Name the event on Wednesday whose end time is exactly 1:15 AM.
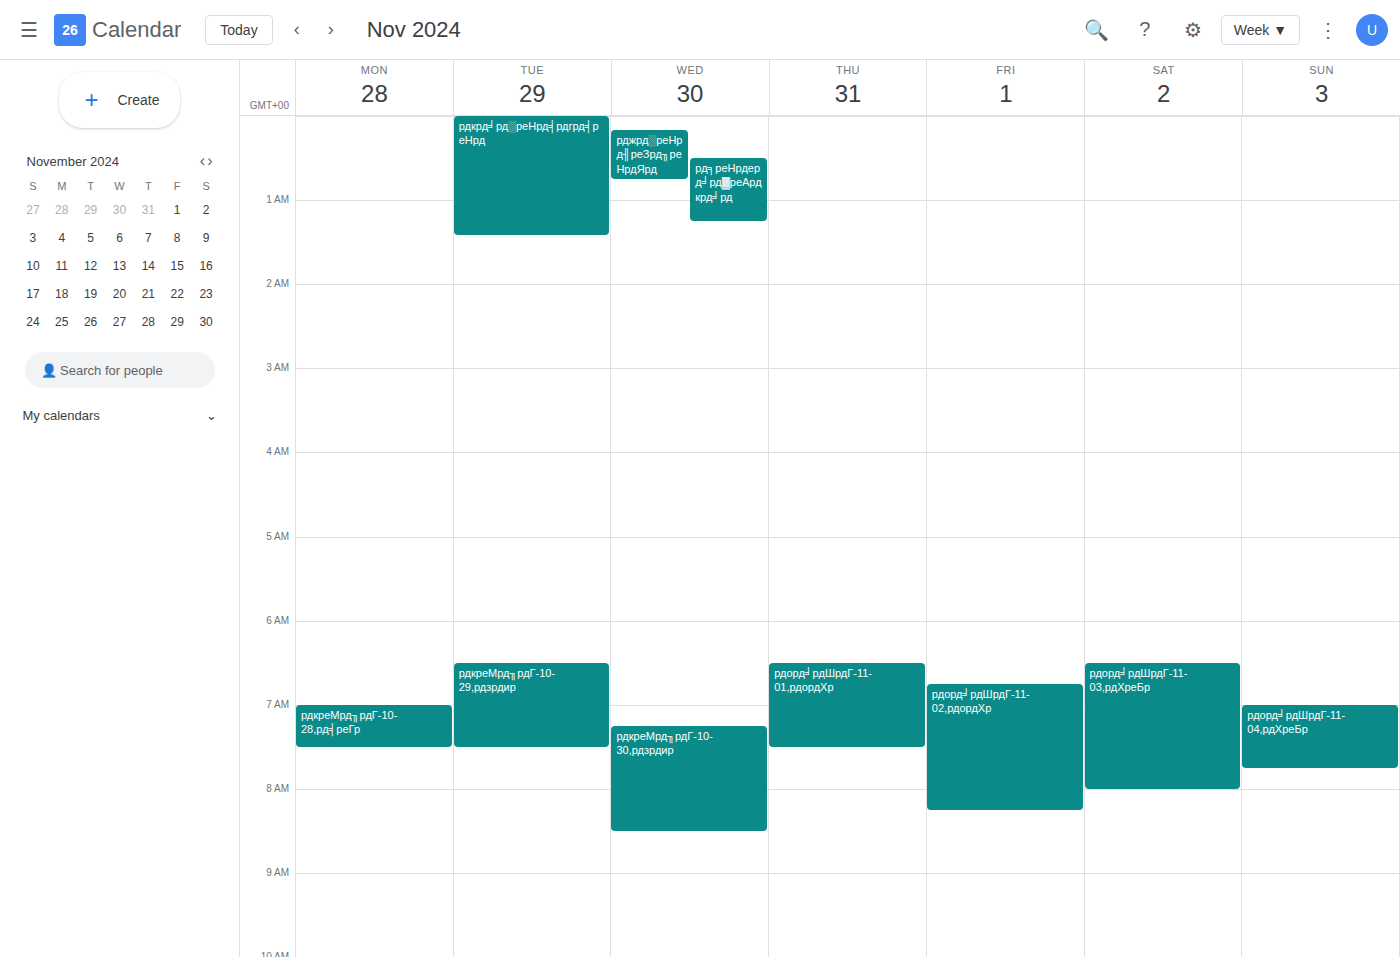
"рд╕реНрдерд╛рд▓реАрдкрд╛рд"